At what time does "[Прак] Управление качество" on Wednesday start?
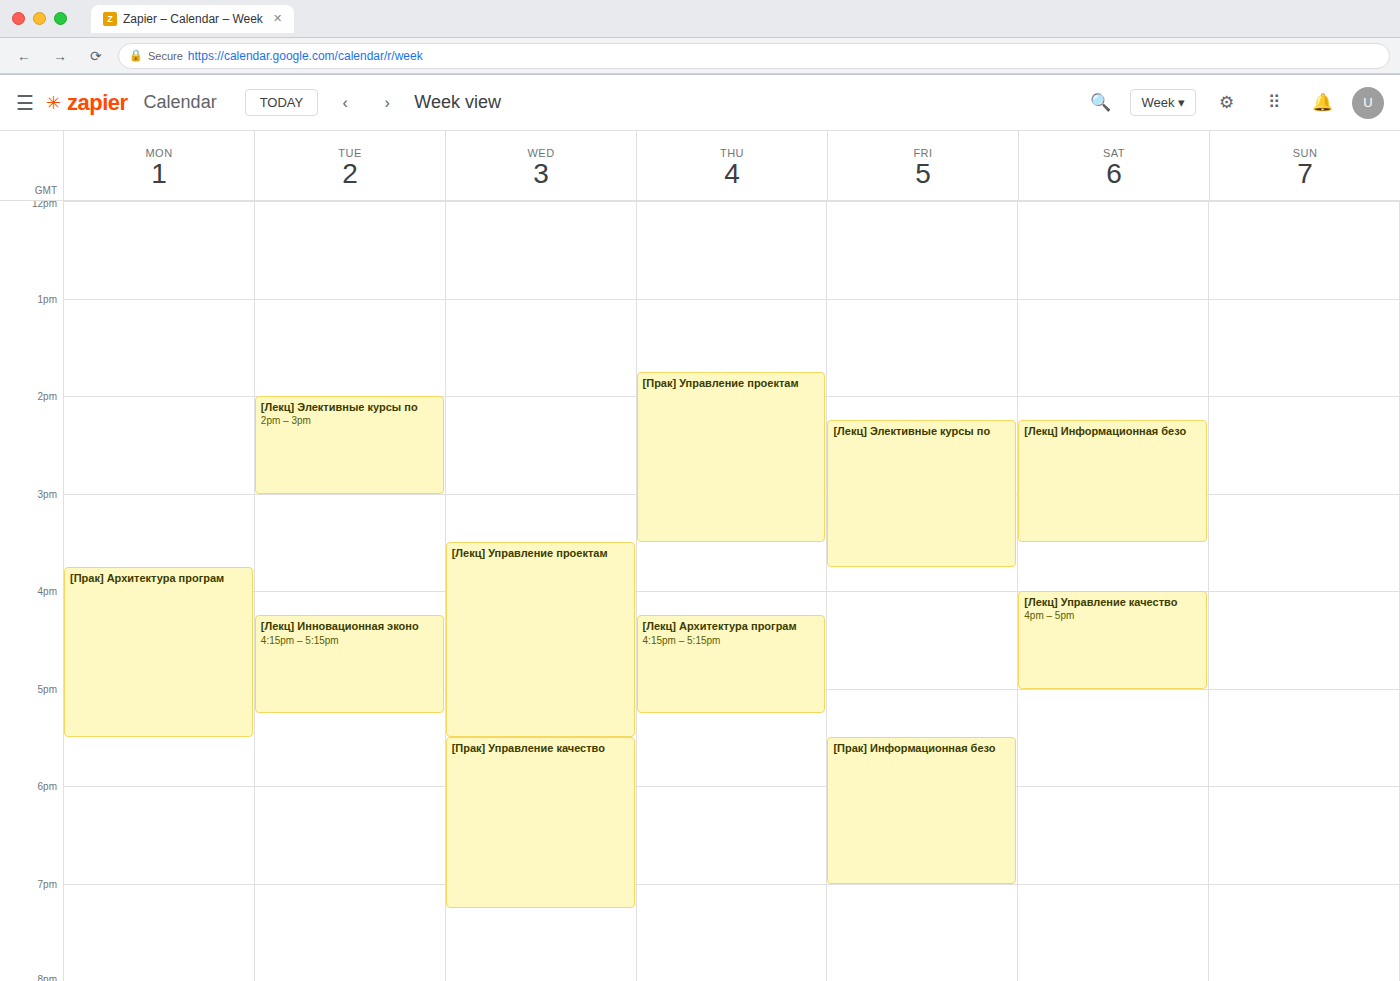
17:30